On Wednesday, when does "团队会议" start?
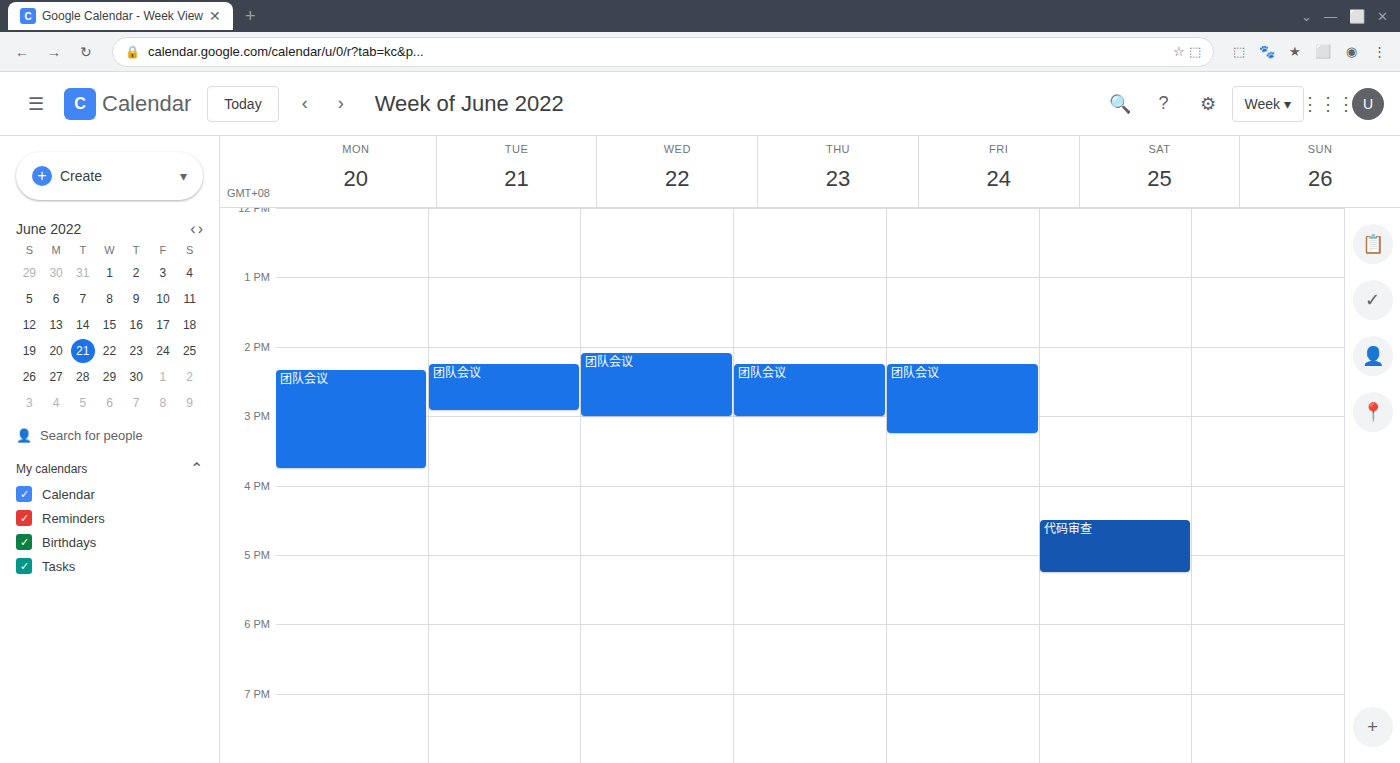
14:05